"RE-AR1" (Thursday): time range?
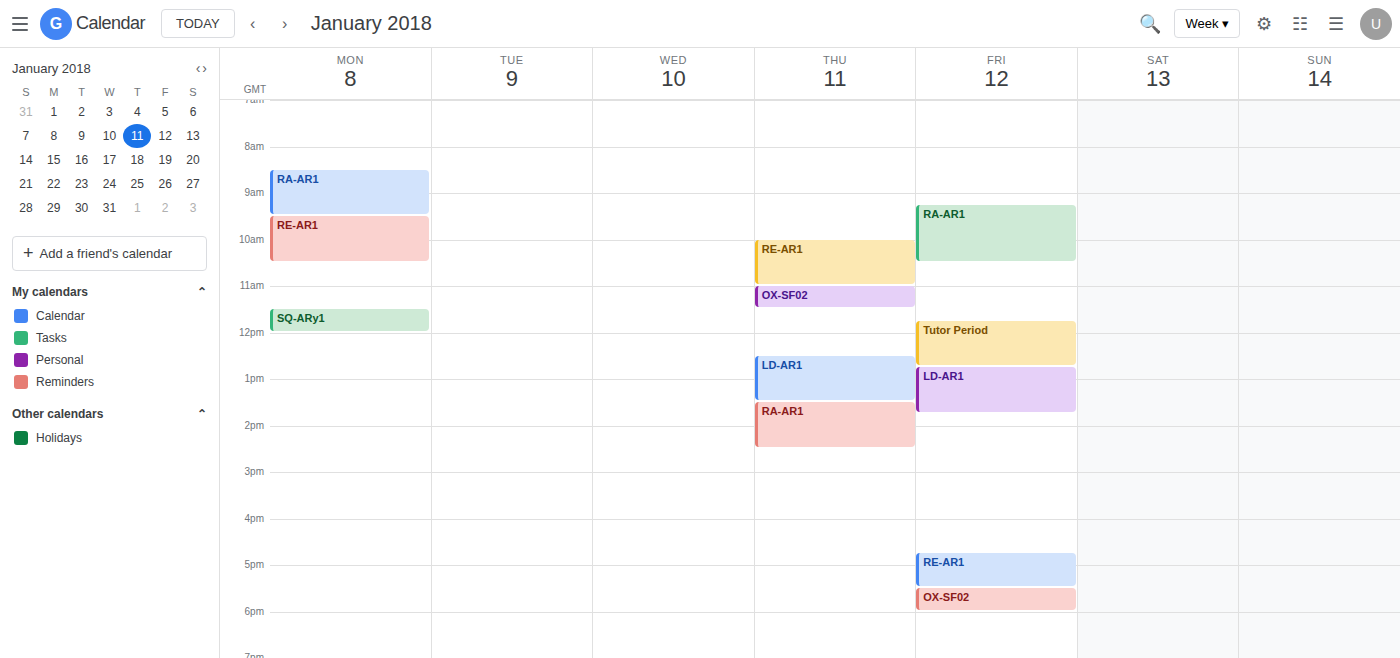
10:00 AM to 11:00 AM